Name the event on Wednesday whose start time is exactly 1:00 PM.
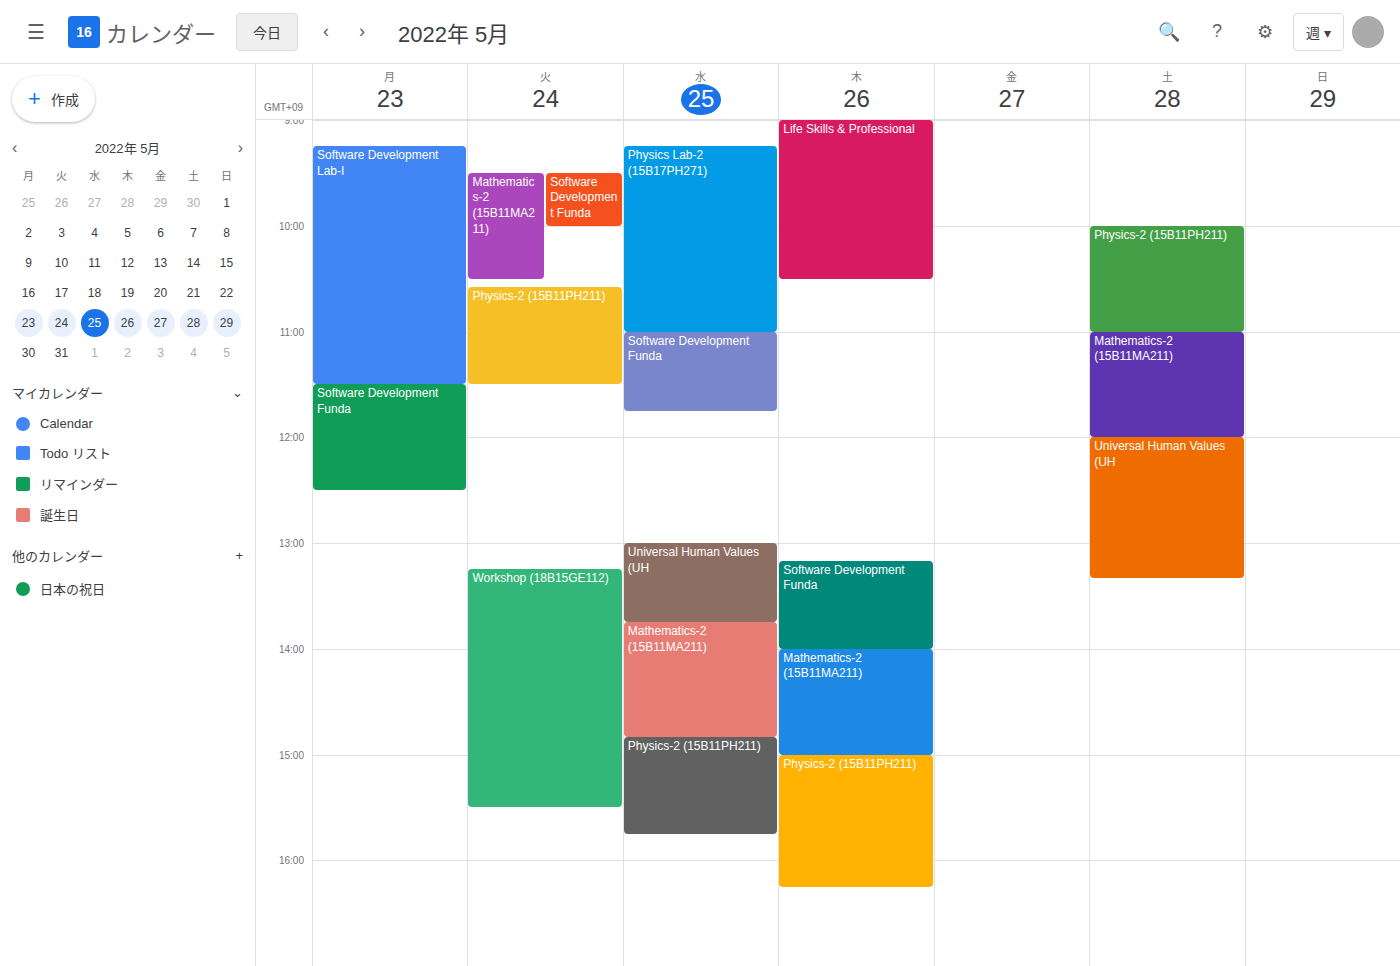
"Universal Human Values (UH"